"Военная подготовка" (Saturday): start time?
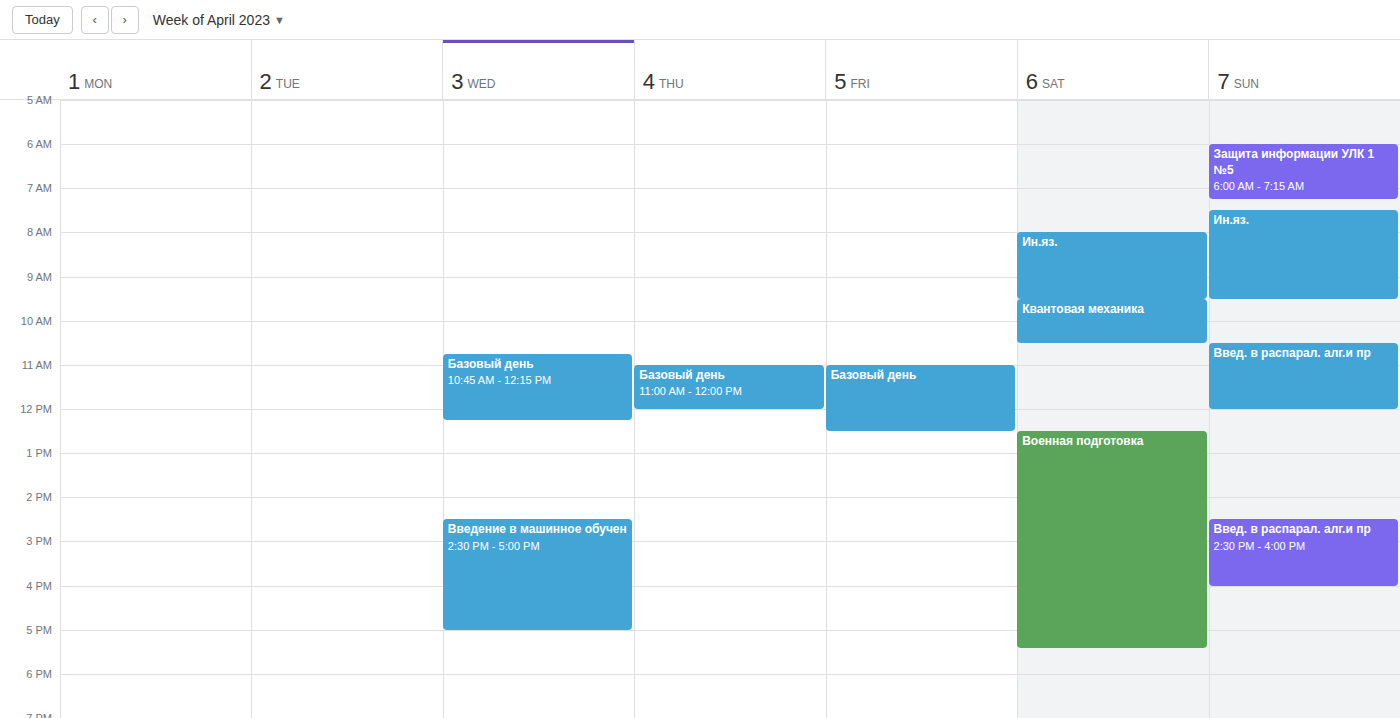
12:30 PM